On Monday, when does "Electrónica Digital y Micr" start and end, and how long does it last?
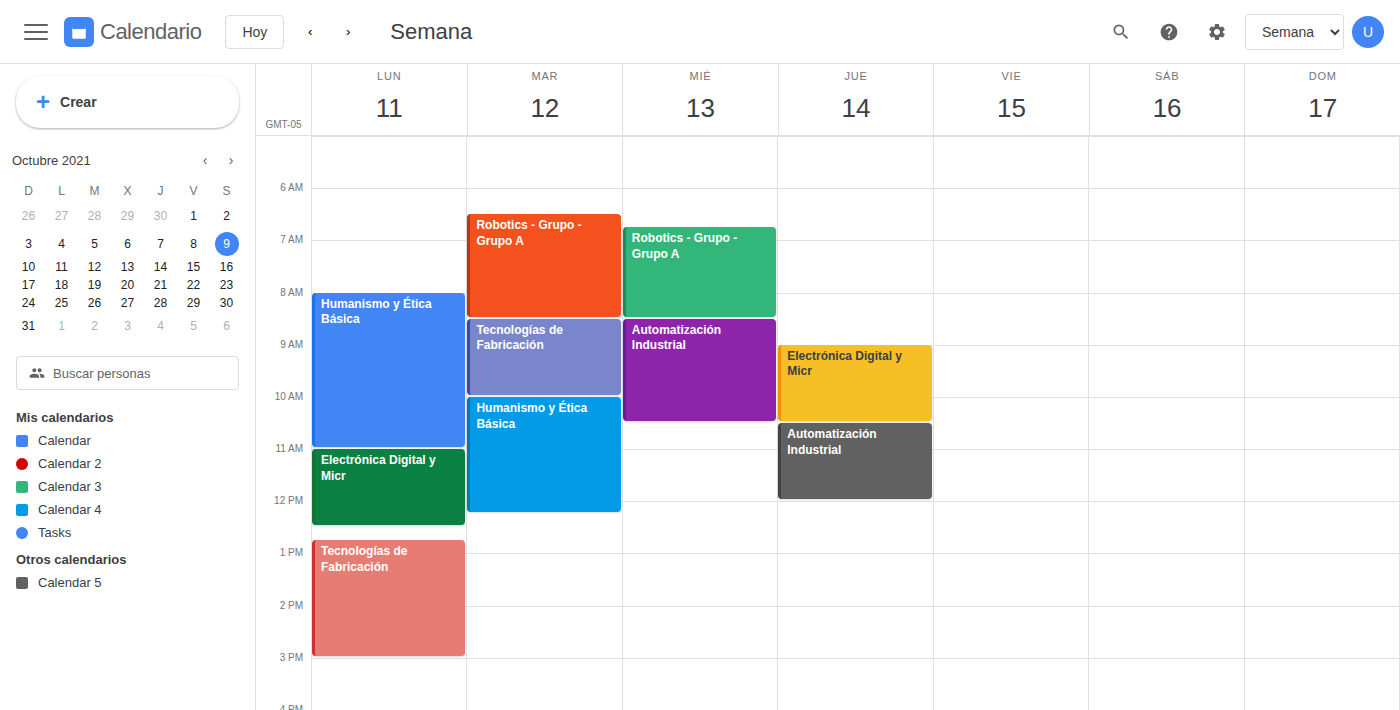
11:00 to 12:30, 1 hour 30 minutes